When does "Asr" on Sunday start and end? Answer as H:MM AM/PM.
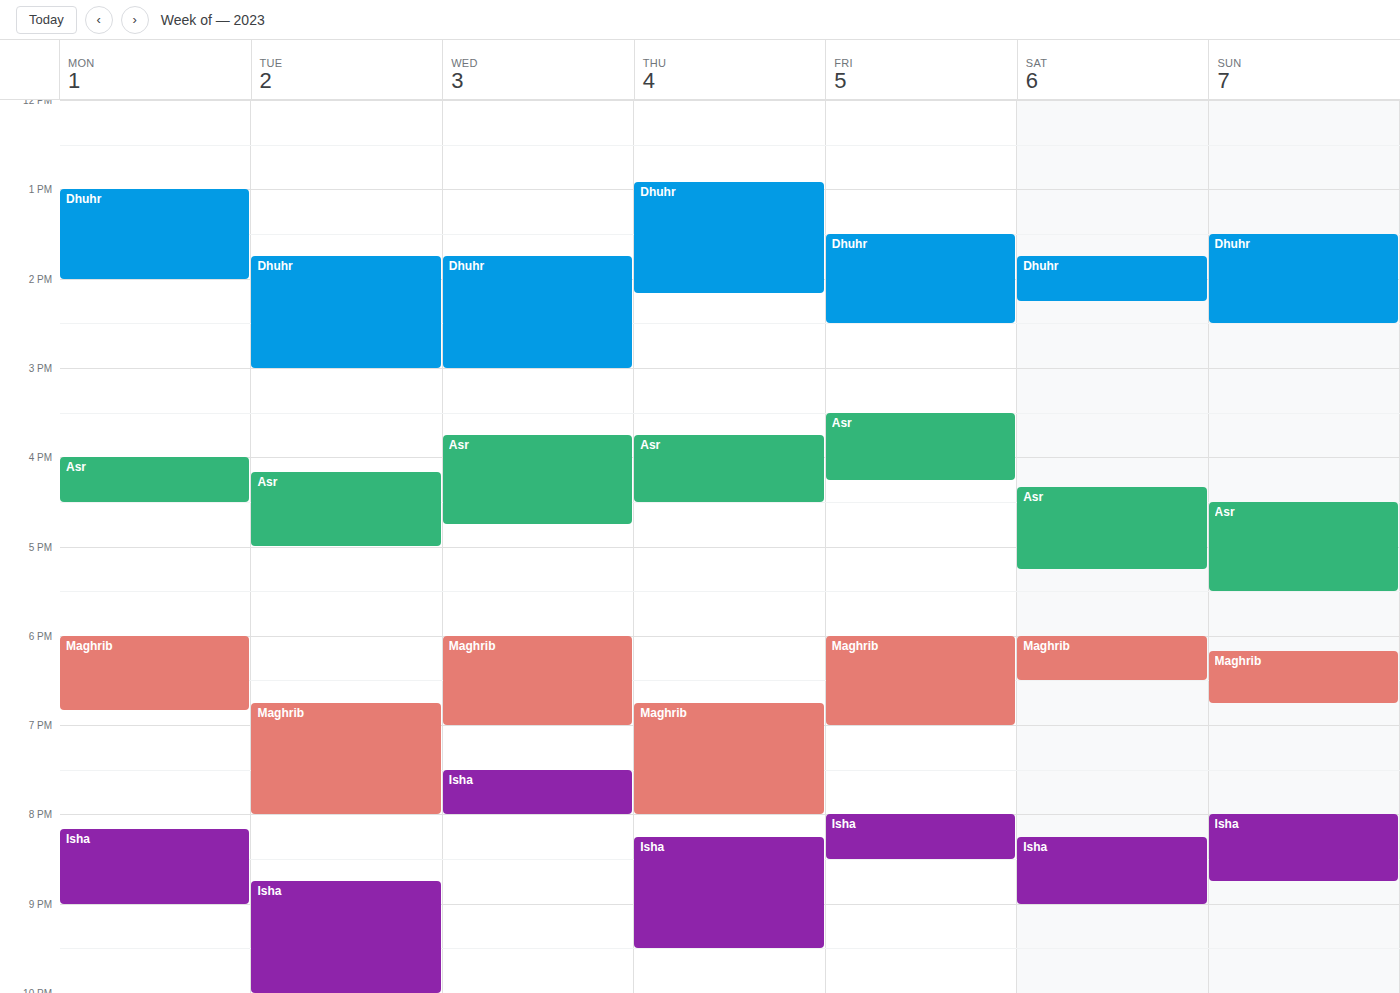
4:30 PM to 5:30 PM